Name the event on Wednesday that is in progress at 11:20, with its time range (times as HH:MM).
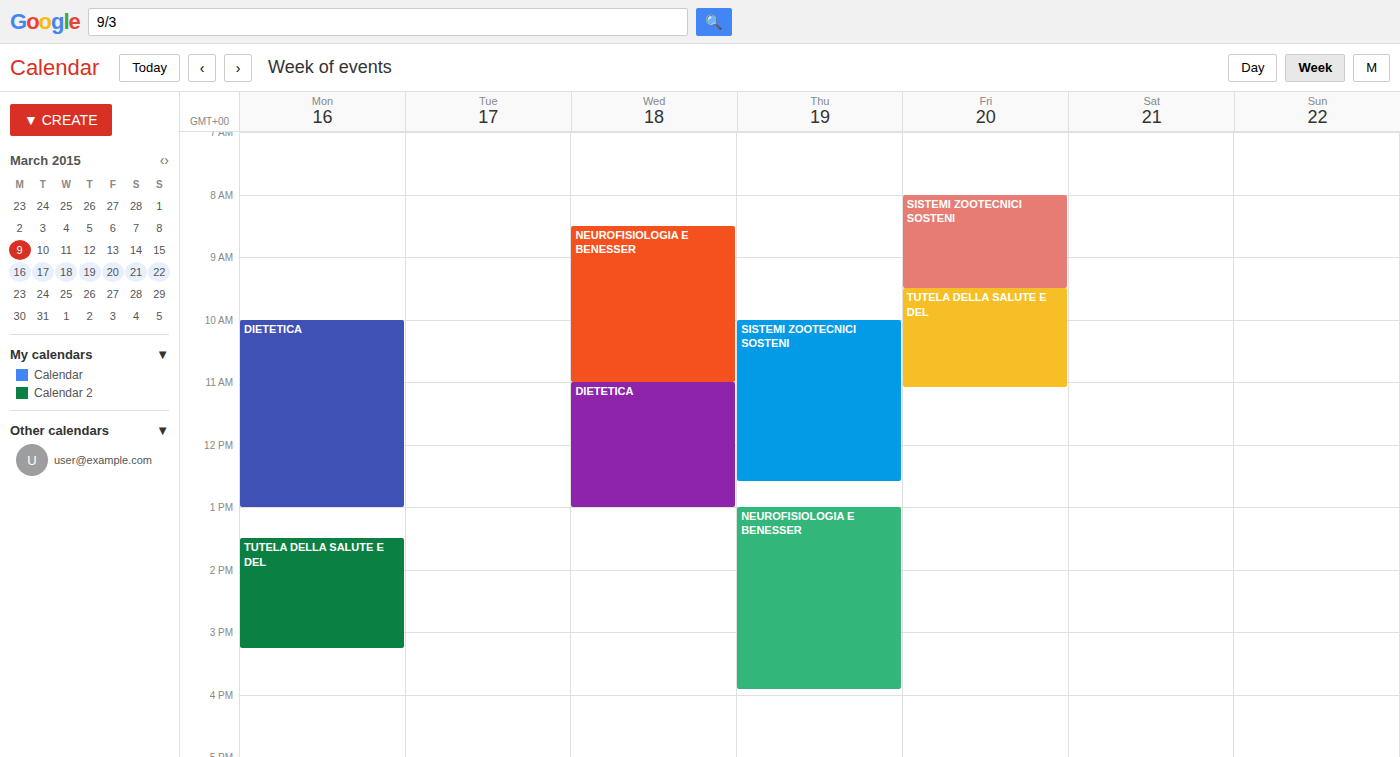
"DIETETICA", 11:00 to 13:00